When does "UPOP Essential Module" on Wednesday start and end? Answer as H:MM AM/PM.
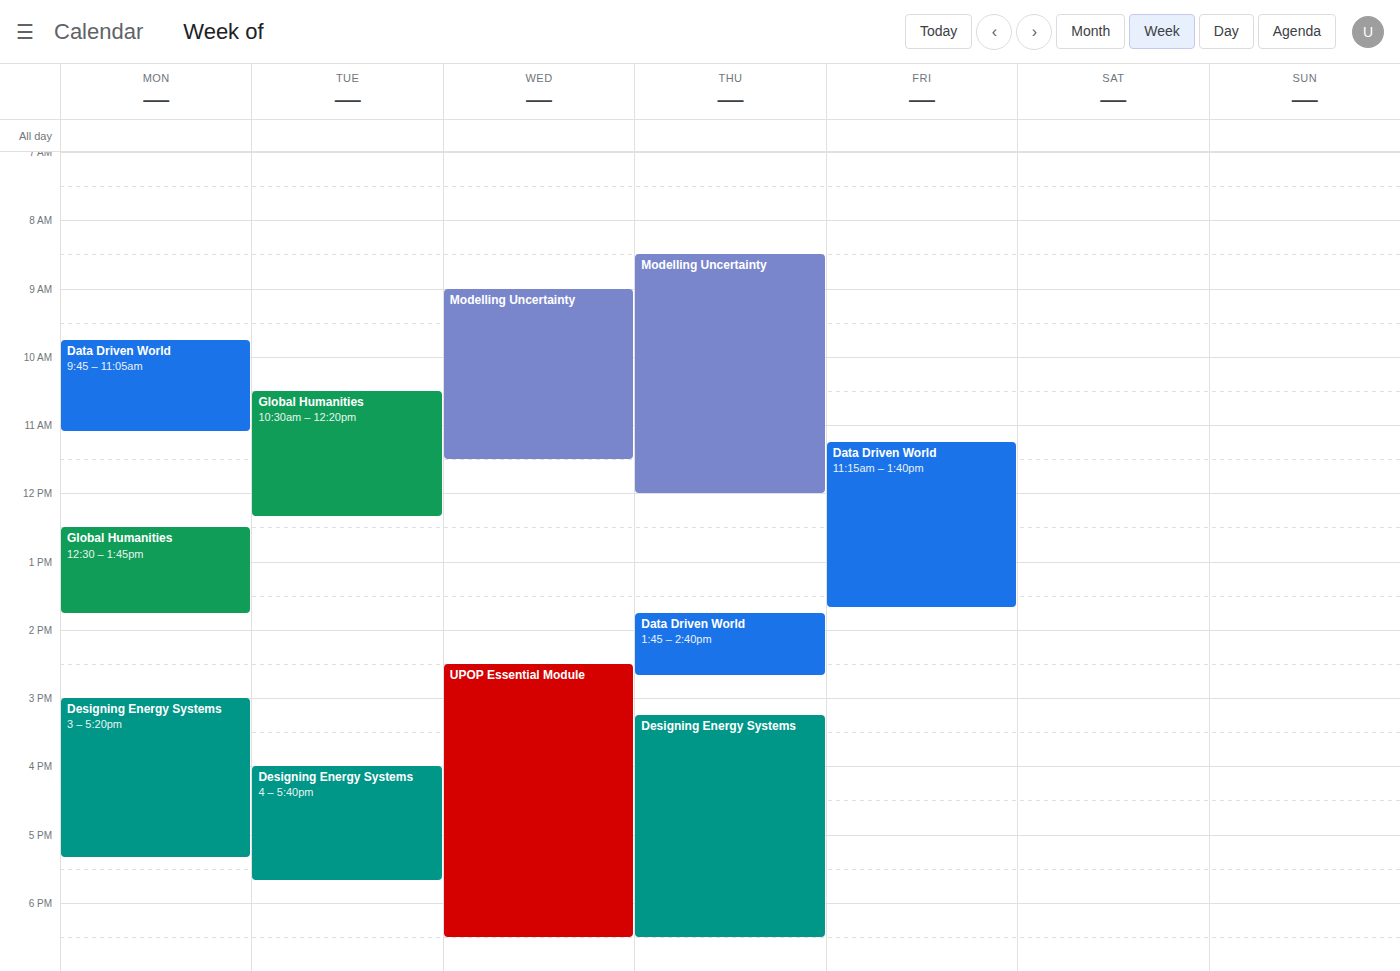
2:30 PM to 6:30 PM